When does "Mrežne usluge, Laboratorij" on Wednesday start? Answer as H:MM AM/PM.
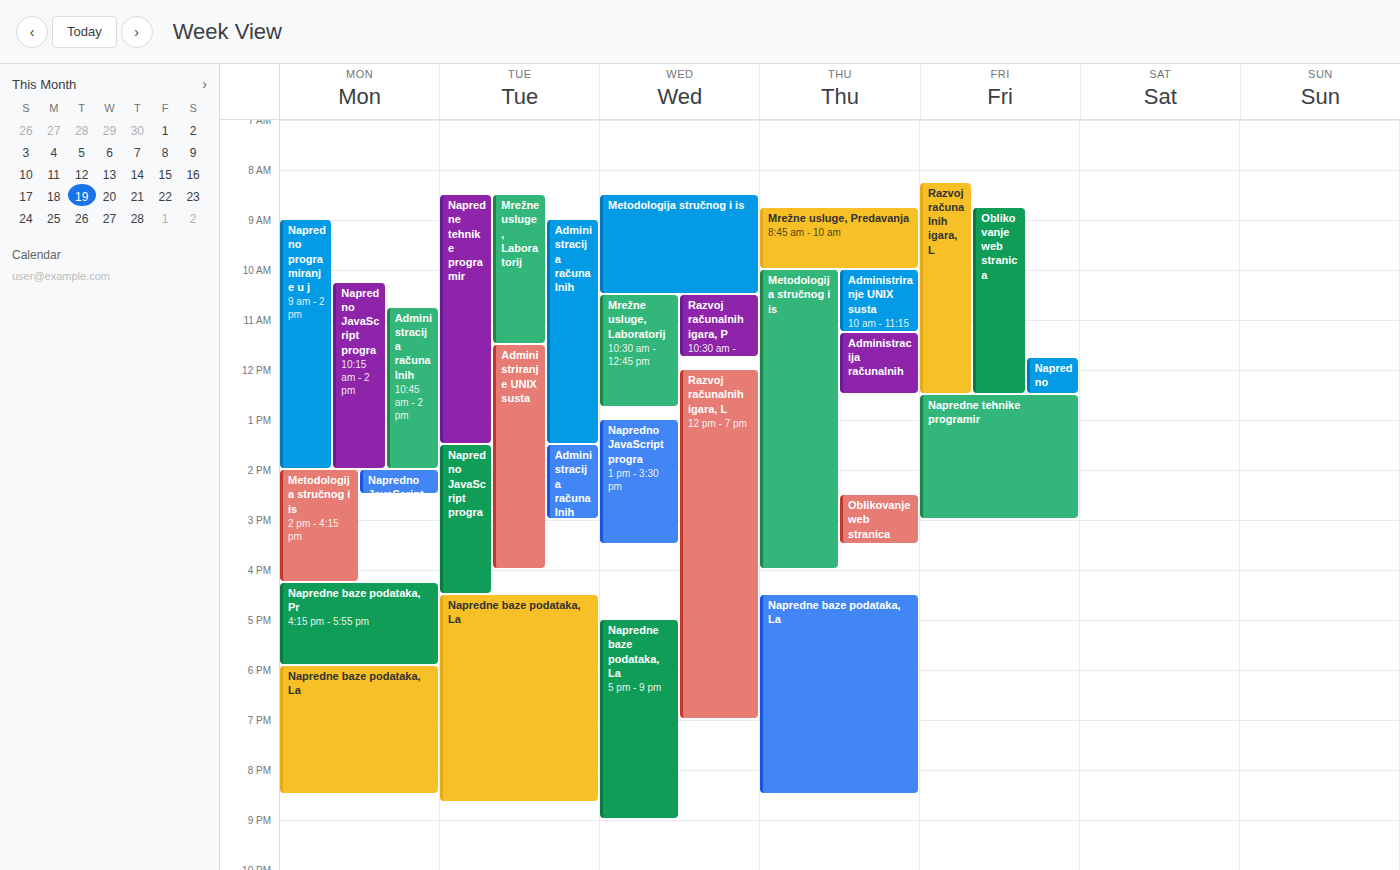
10:30 AM